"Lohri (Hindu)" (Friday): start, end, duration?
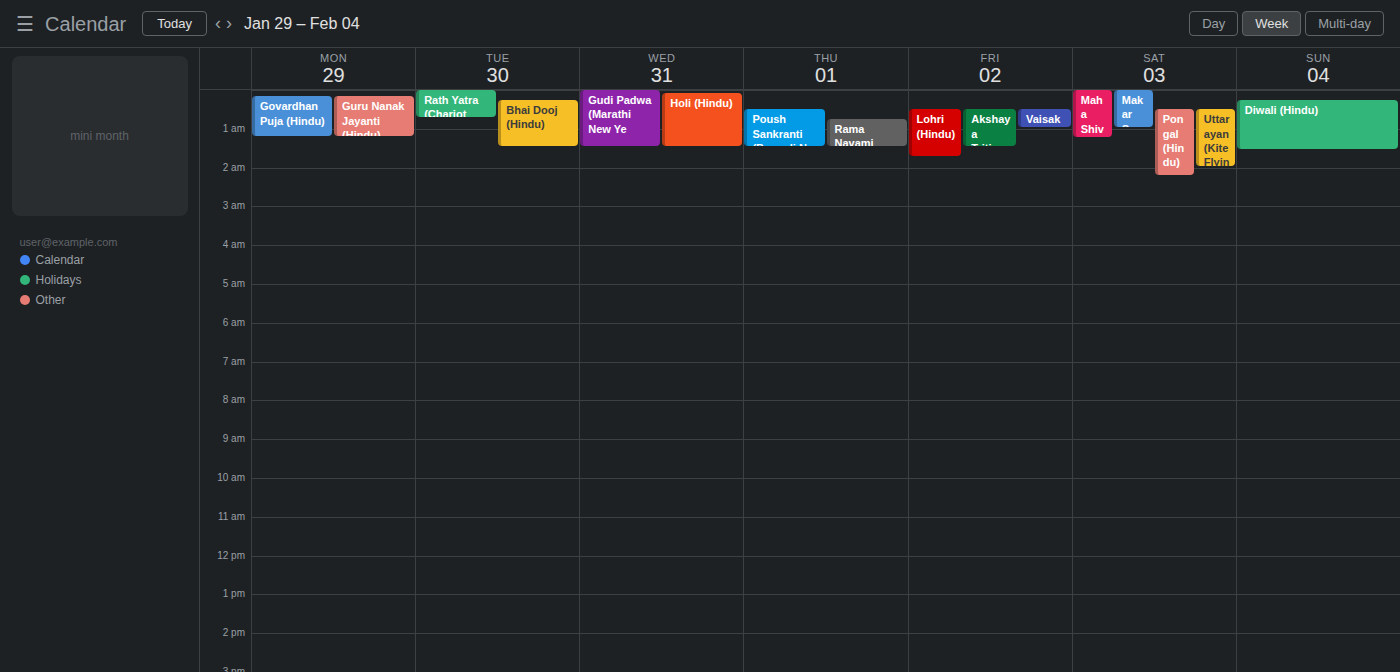
12:30 AM to 1:45 AM, 1 hour 15 minutes